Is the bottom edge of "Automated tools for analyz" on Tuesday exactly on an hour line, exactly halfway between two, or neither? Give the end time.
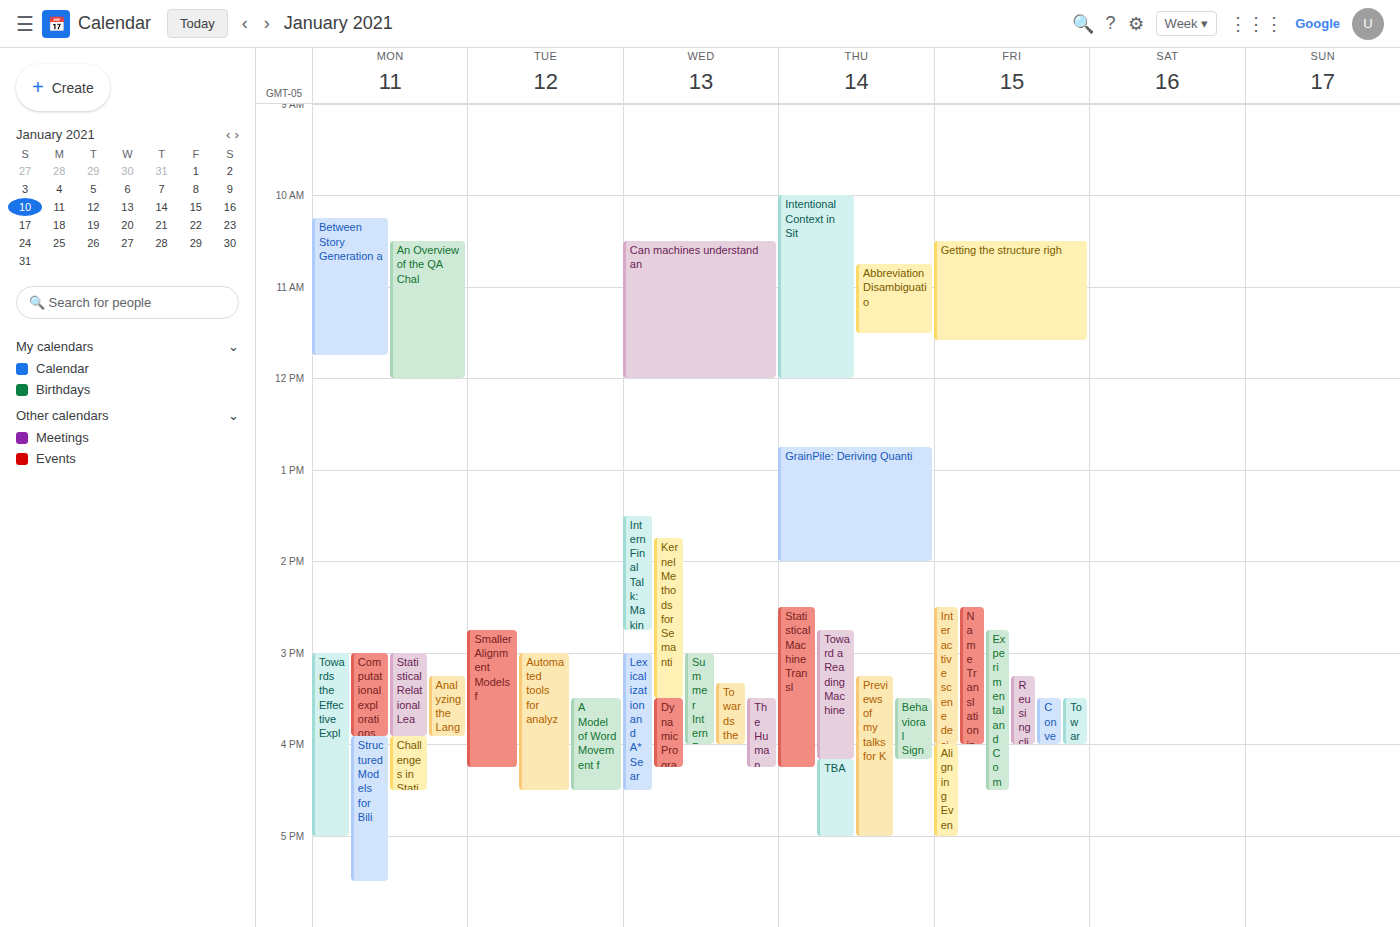
16:30 -- halfway between the 16:00 and 17:00 lines.